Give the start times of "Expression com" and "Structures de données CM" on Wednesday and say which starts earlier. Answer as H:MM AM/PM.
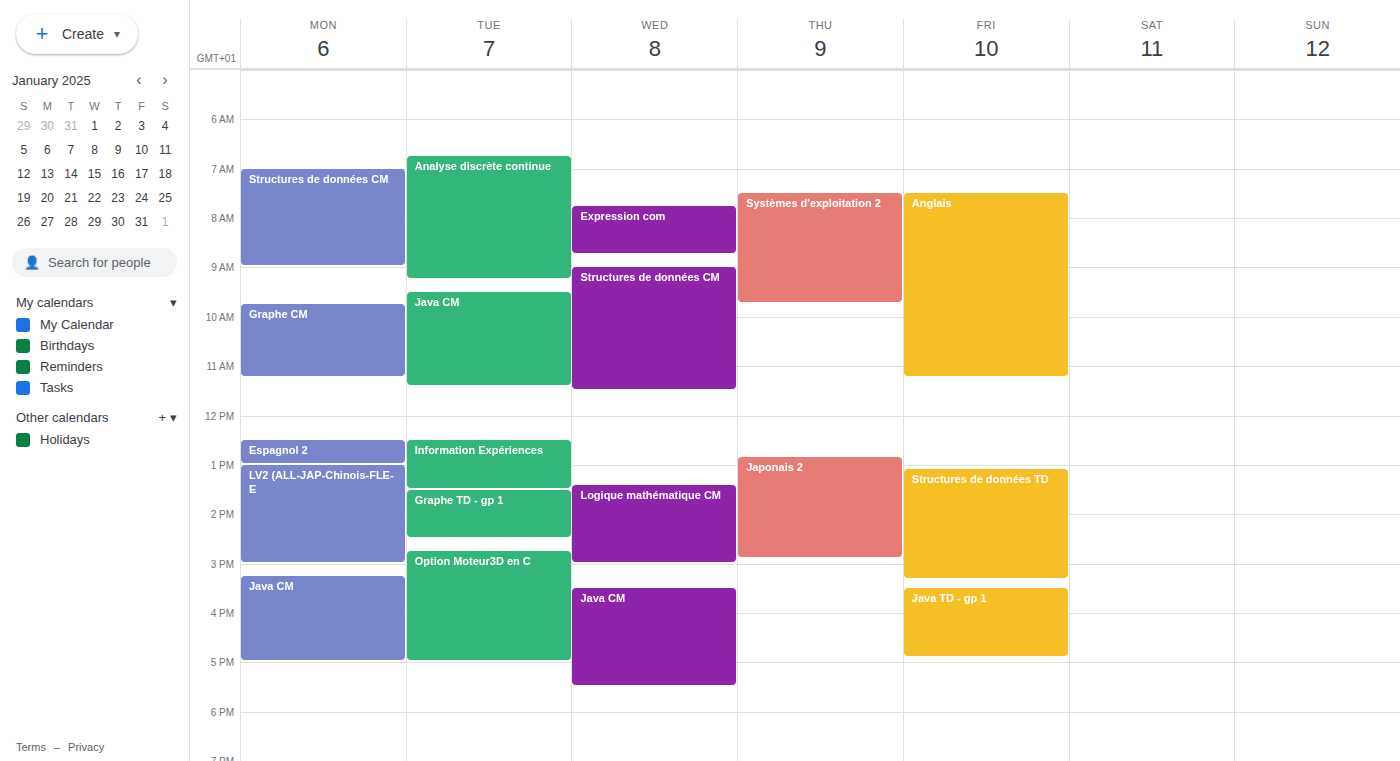
"Expression com" 7:45 AM; "Structures de données CM" 9:00 AM.